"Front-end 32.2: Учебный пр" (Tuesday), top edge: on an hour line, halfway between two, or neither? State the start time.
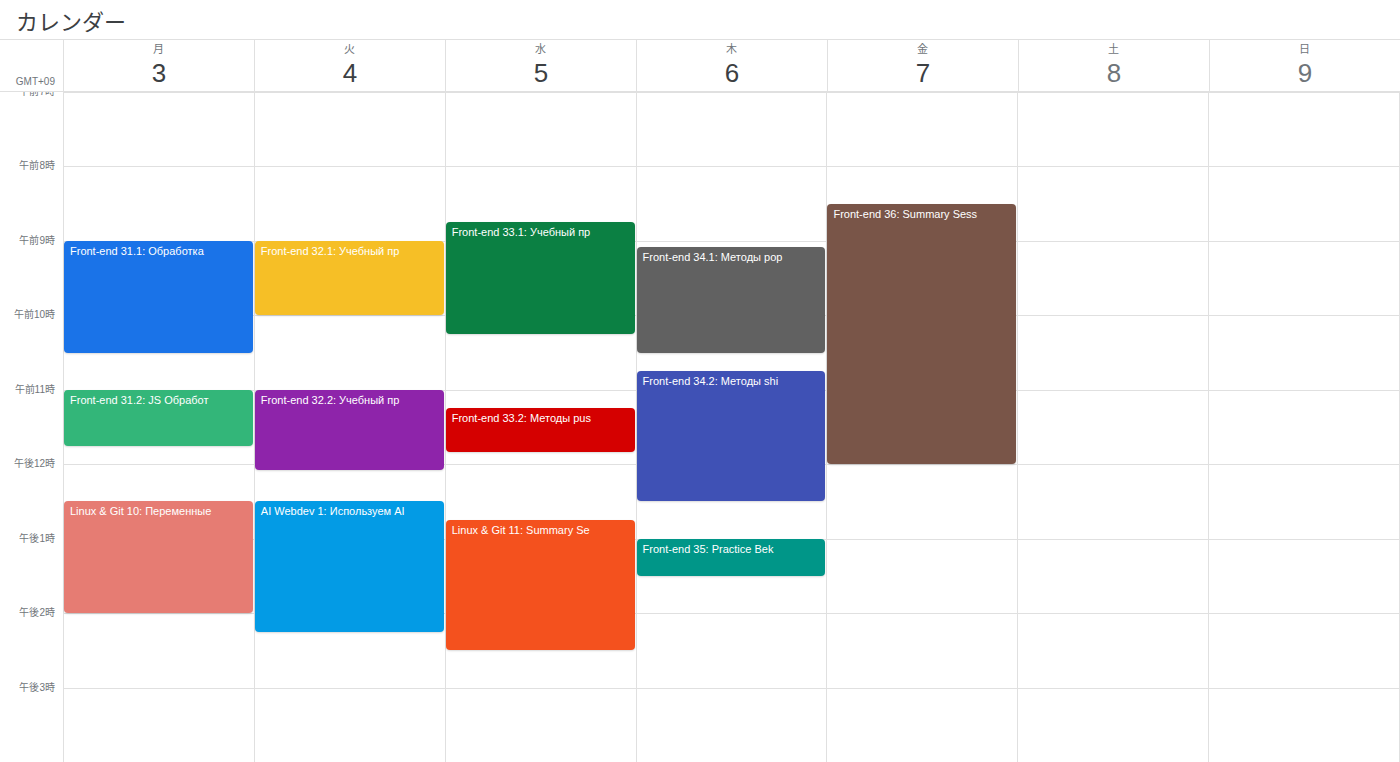
11:00 AM -- exactly on the 11 AM line.